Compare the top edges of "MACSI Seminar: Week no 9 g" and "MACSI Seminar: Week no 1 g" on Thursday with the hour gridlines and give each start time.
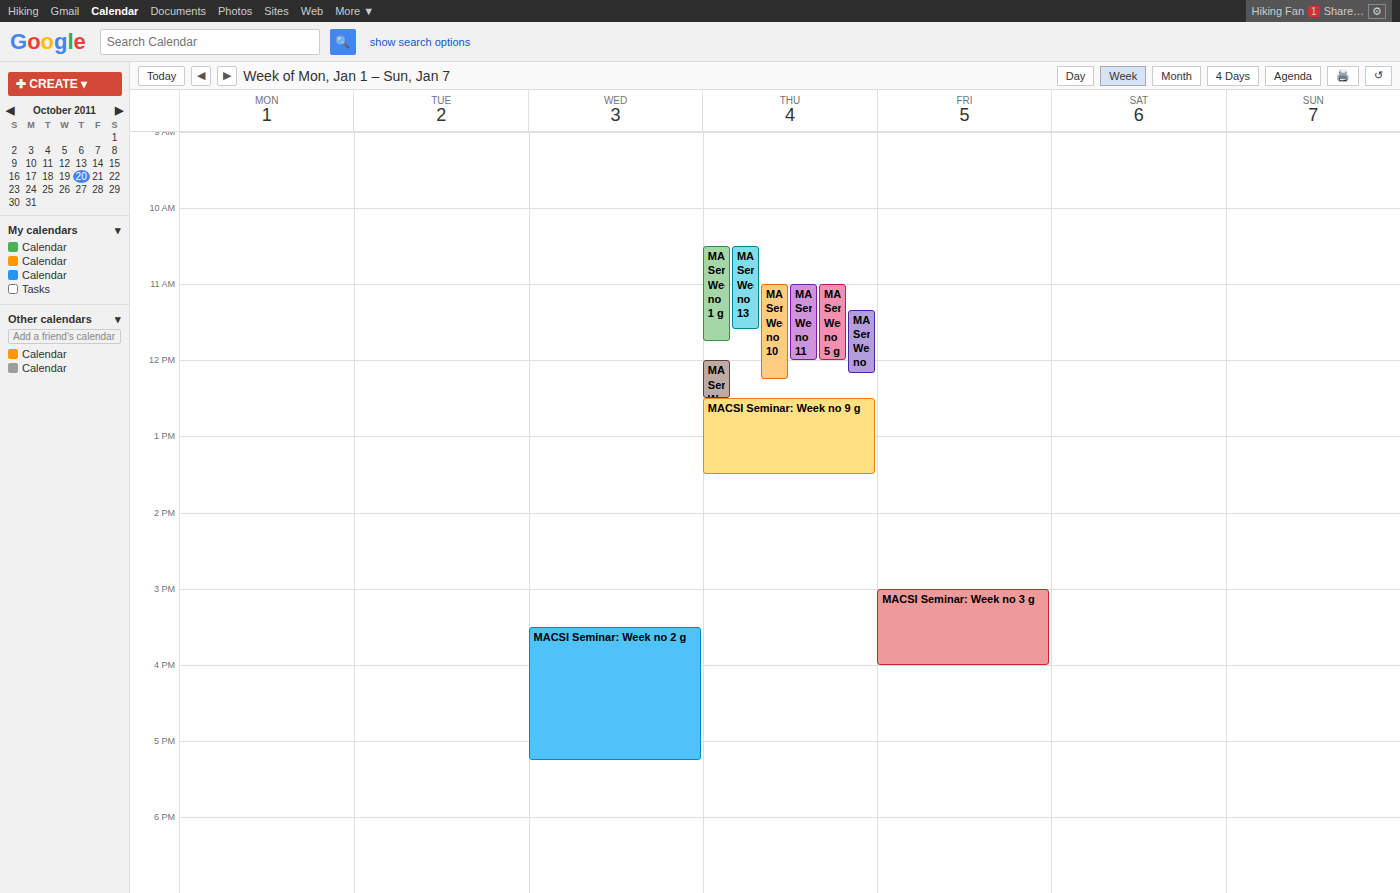
"MACSI Seminar: Week no 9 g": 12:30 PM, halfway between the 12 PM and 1 PM lines. "MACSI Seminar: Week no 1 g": 10:30 AM, halfway between the 10 AM and 11 AM lines.